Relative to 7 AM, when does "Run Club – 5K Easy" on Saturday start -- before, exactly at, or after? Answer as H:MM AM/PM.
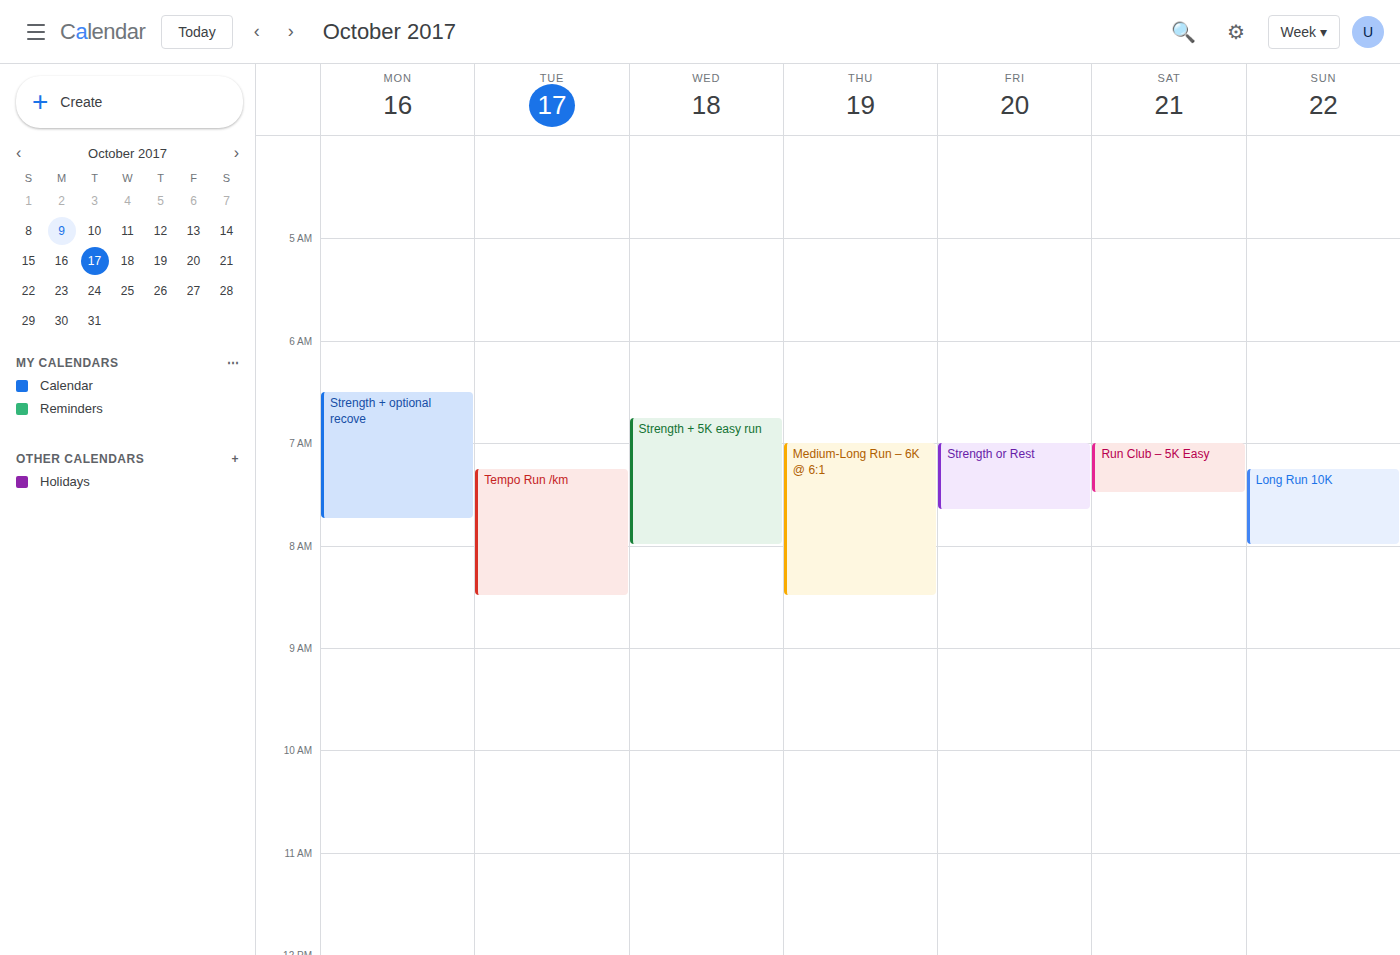
7:00 AM -- exactly at 7 AM, on the 7 AM line.